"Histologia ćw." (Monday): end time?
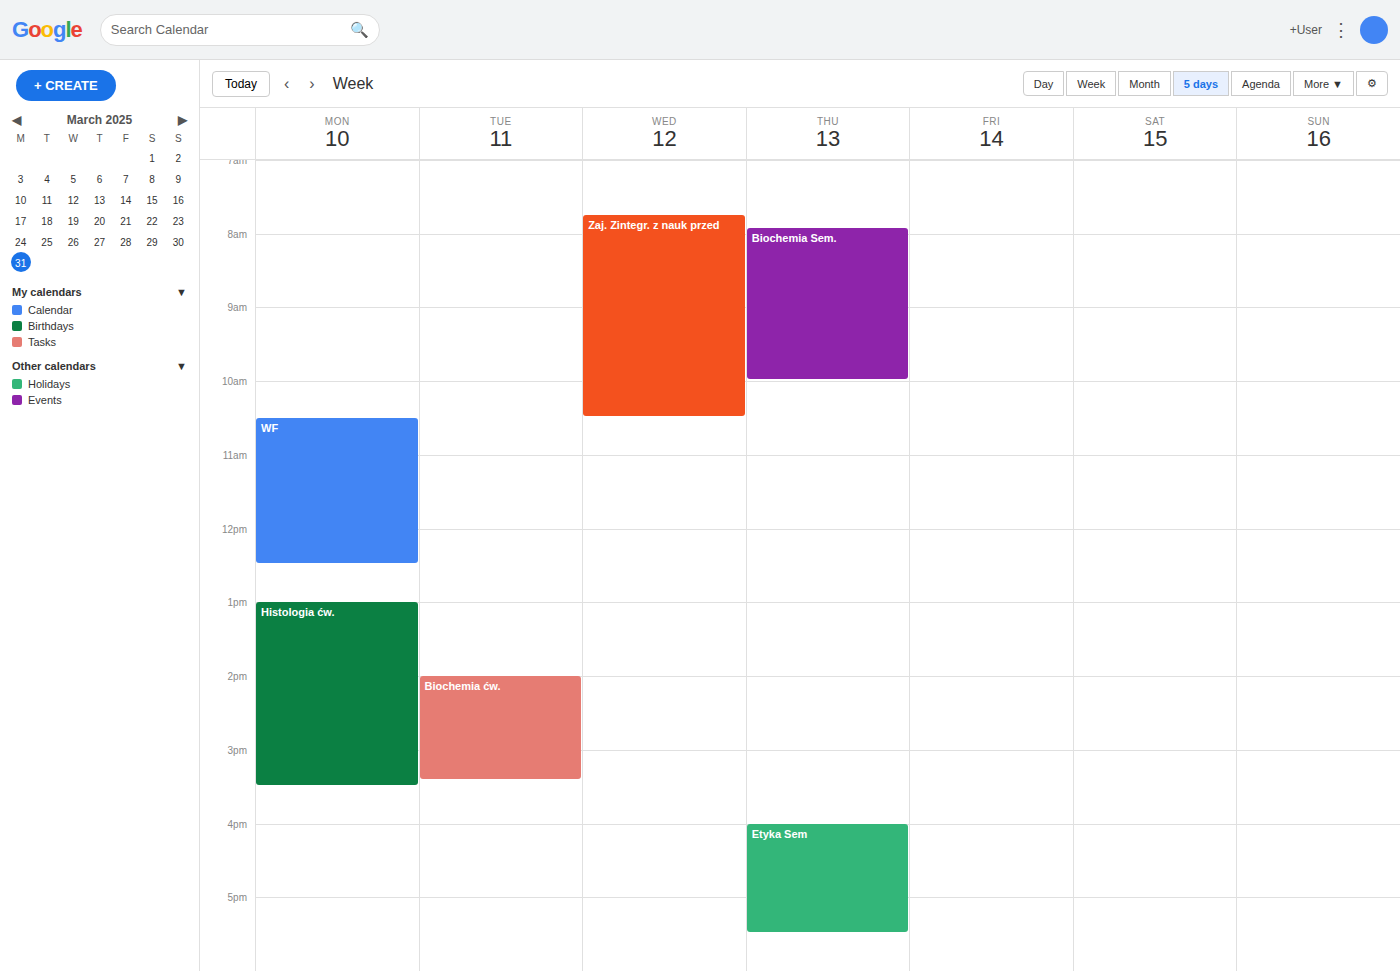
3:30 PM